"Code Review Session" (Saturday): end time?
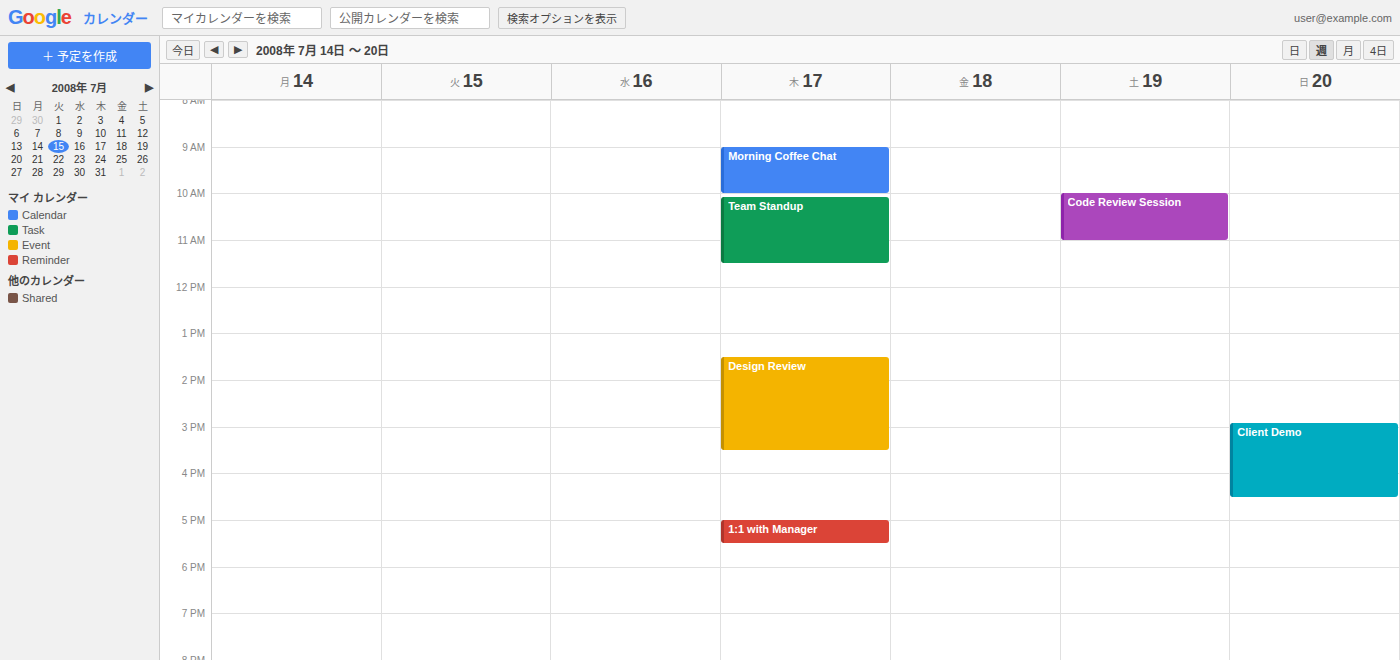
11:00 AM